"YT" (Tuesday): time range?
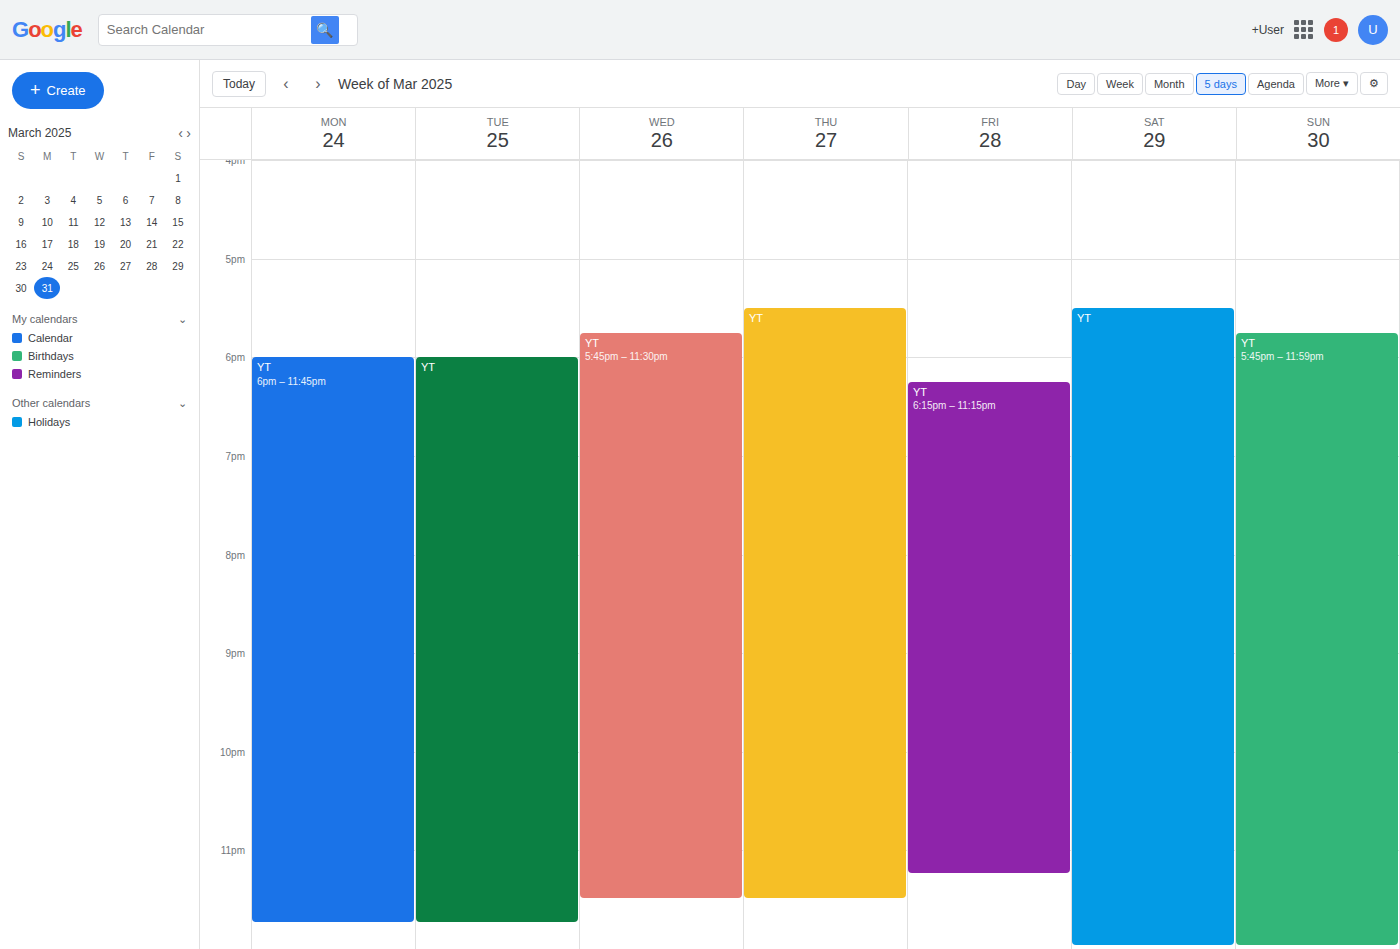
18:00 to 23:45